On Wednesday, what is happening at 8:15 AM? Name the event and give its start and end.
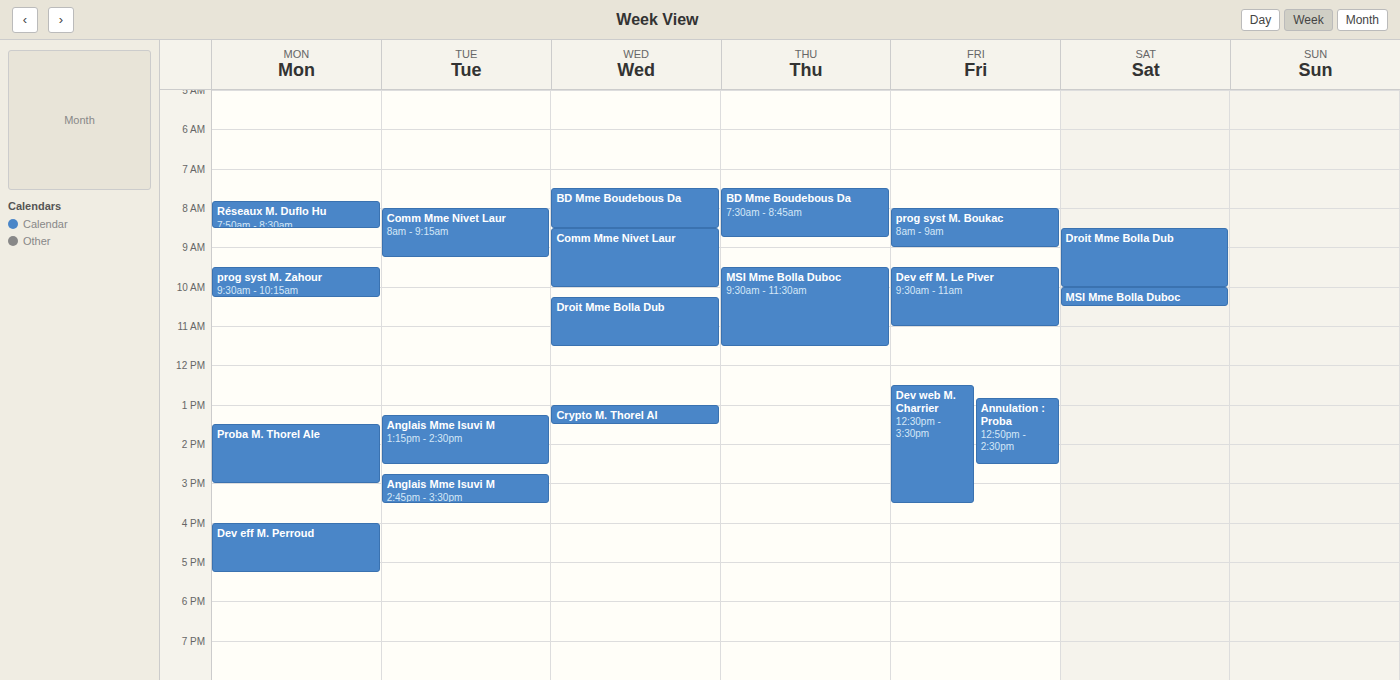
"BD Mme Boudebous Da", 7:30 AM to 8:30 AM